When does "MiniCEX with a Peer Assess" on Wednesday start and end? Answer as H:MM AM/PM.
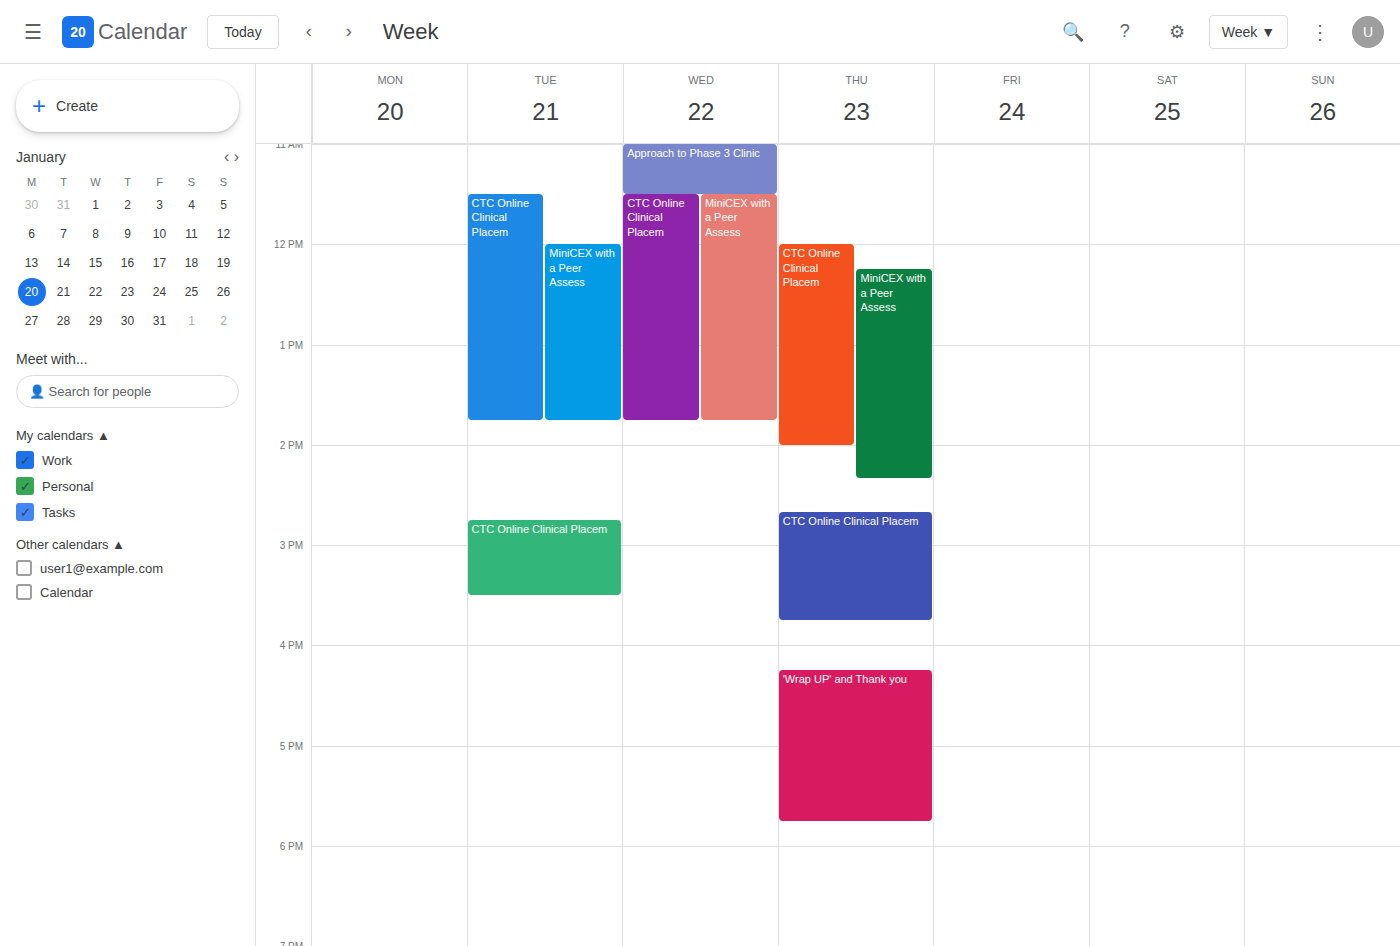
11:30 AM to 1:45 PM